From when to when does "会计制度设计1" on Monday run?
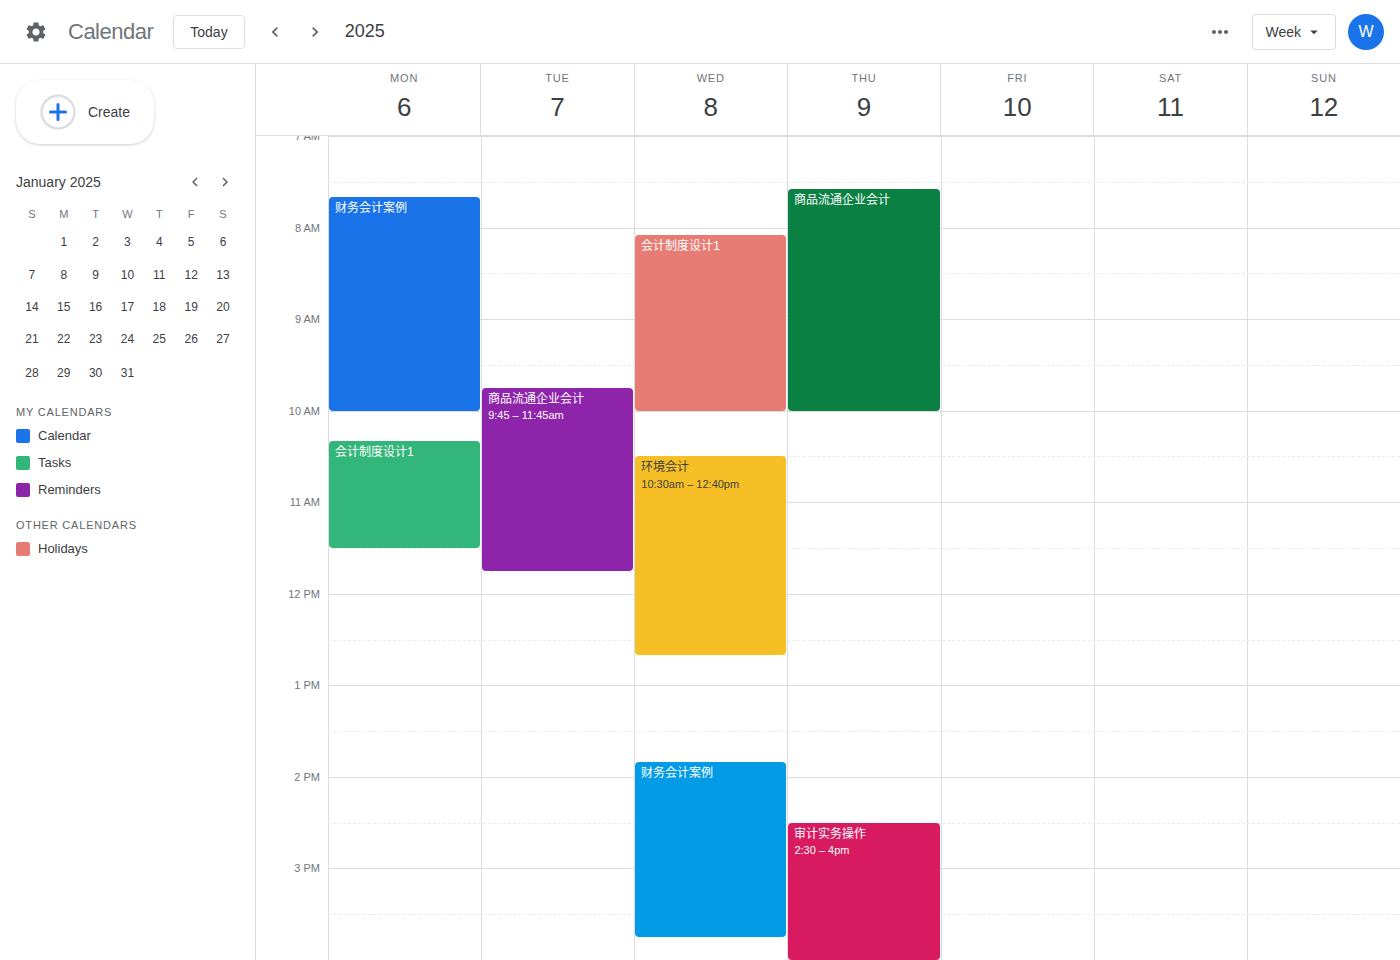
10:20 to 11:30